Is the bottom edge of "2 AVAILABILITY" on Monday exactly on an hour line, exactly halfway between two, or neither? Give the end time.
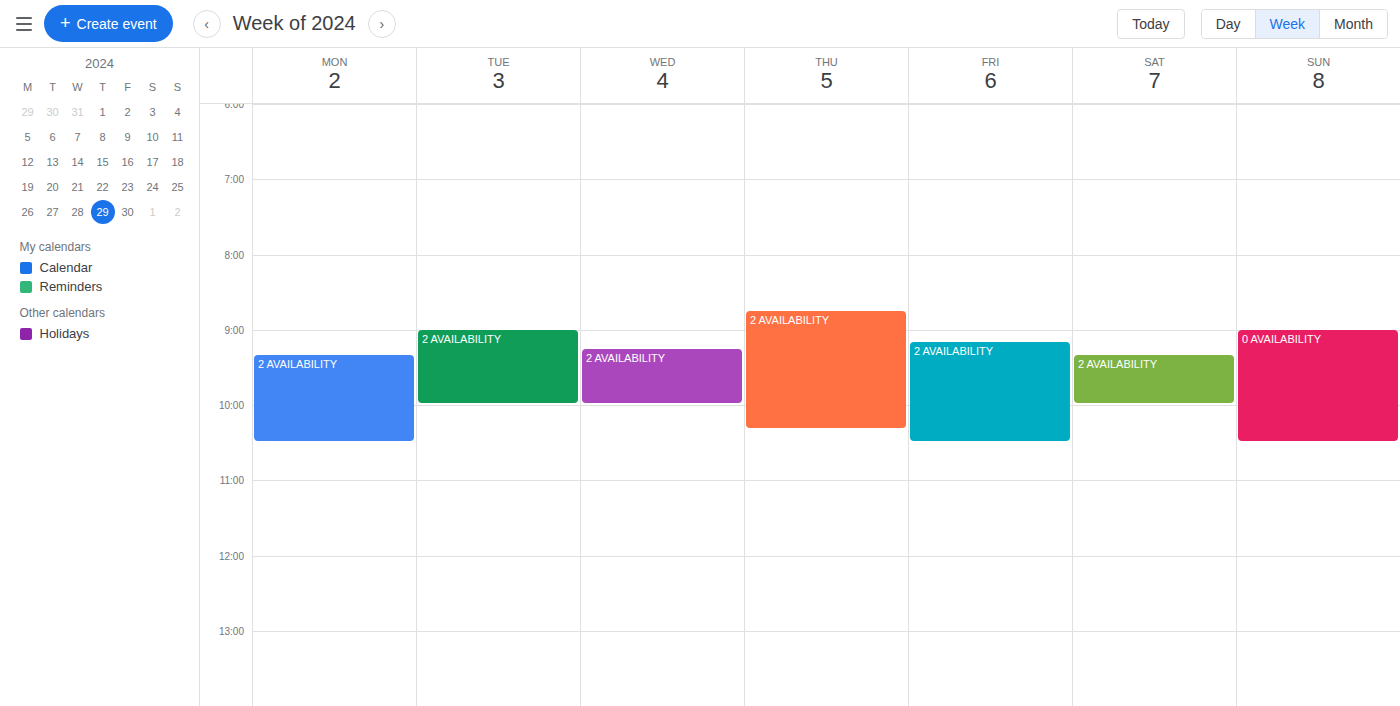
10:30 AM -- halfway between the 10 AM and 11 AM lines.